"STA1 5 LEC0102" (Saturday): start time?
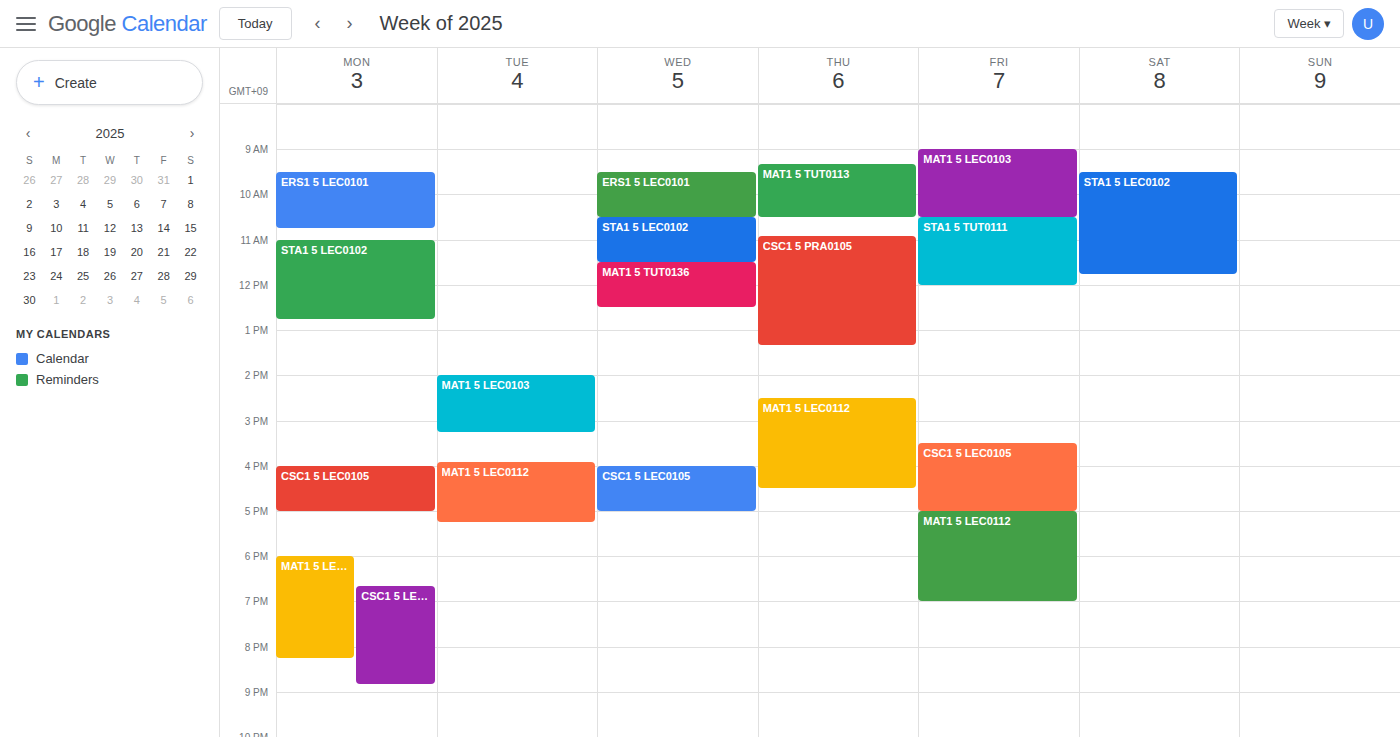
9:30 AM